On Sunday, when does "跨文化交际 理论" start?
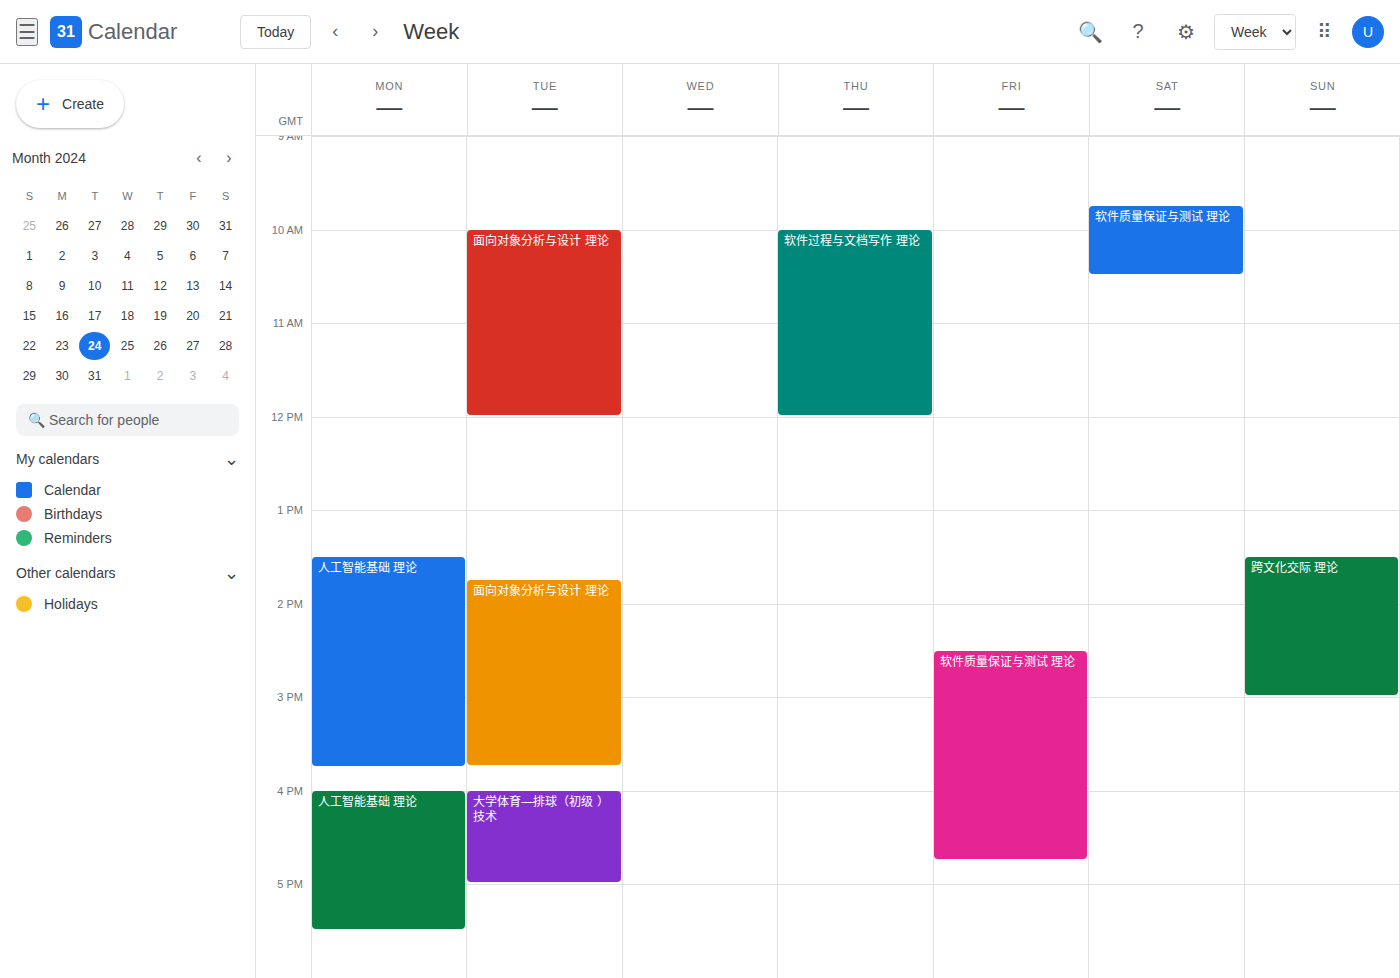
13:30